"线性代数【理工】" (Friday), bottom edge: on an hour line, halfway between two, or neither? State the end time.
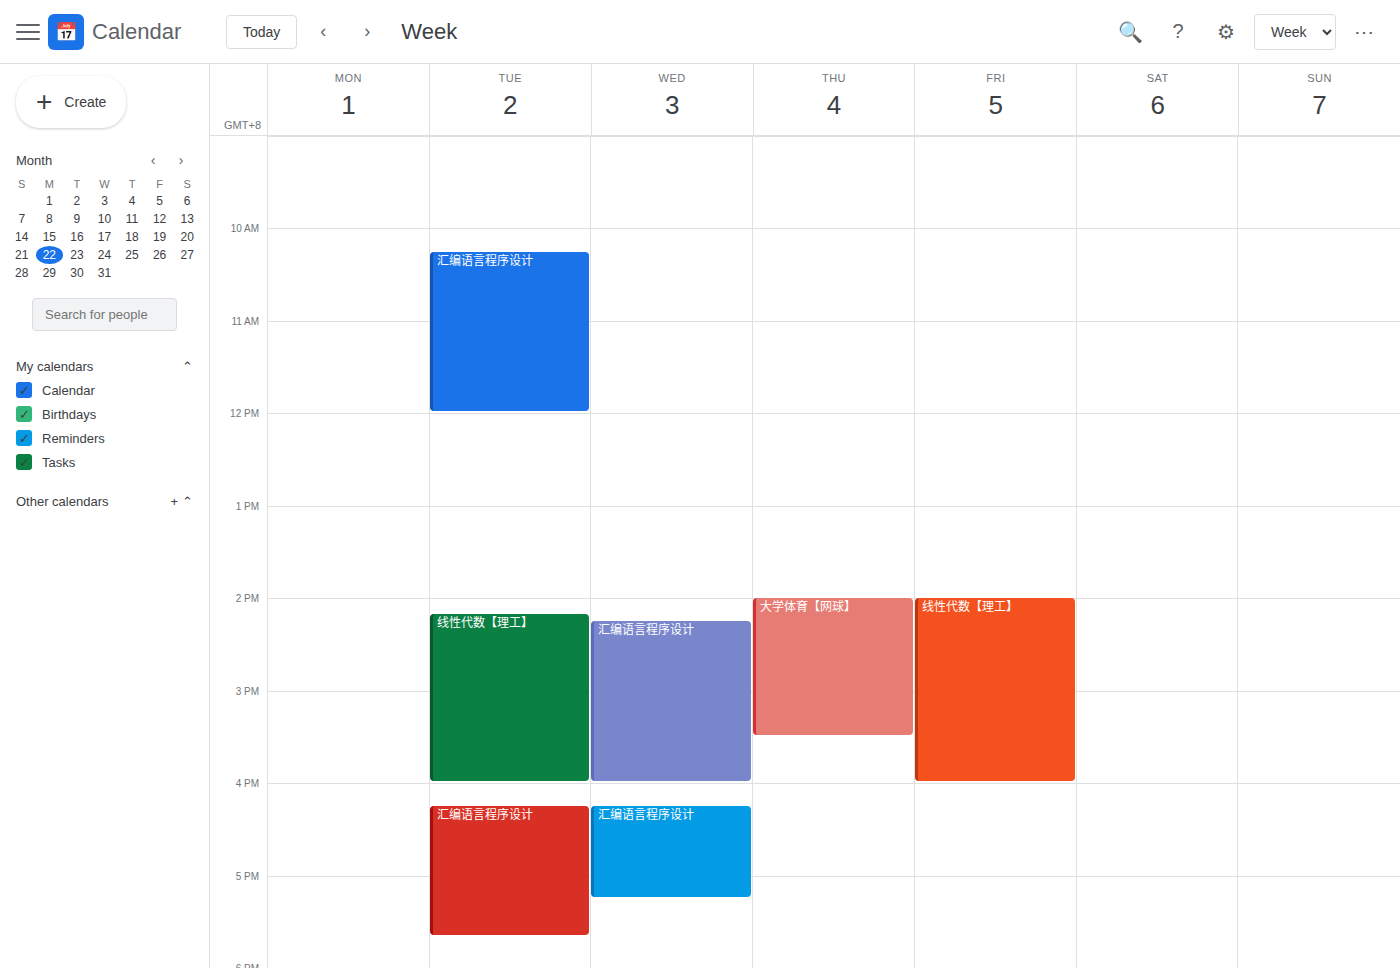
4:00 PM -- exactly on the 4 PM line.